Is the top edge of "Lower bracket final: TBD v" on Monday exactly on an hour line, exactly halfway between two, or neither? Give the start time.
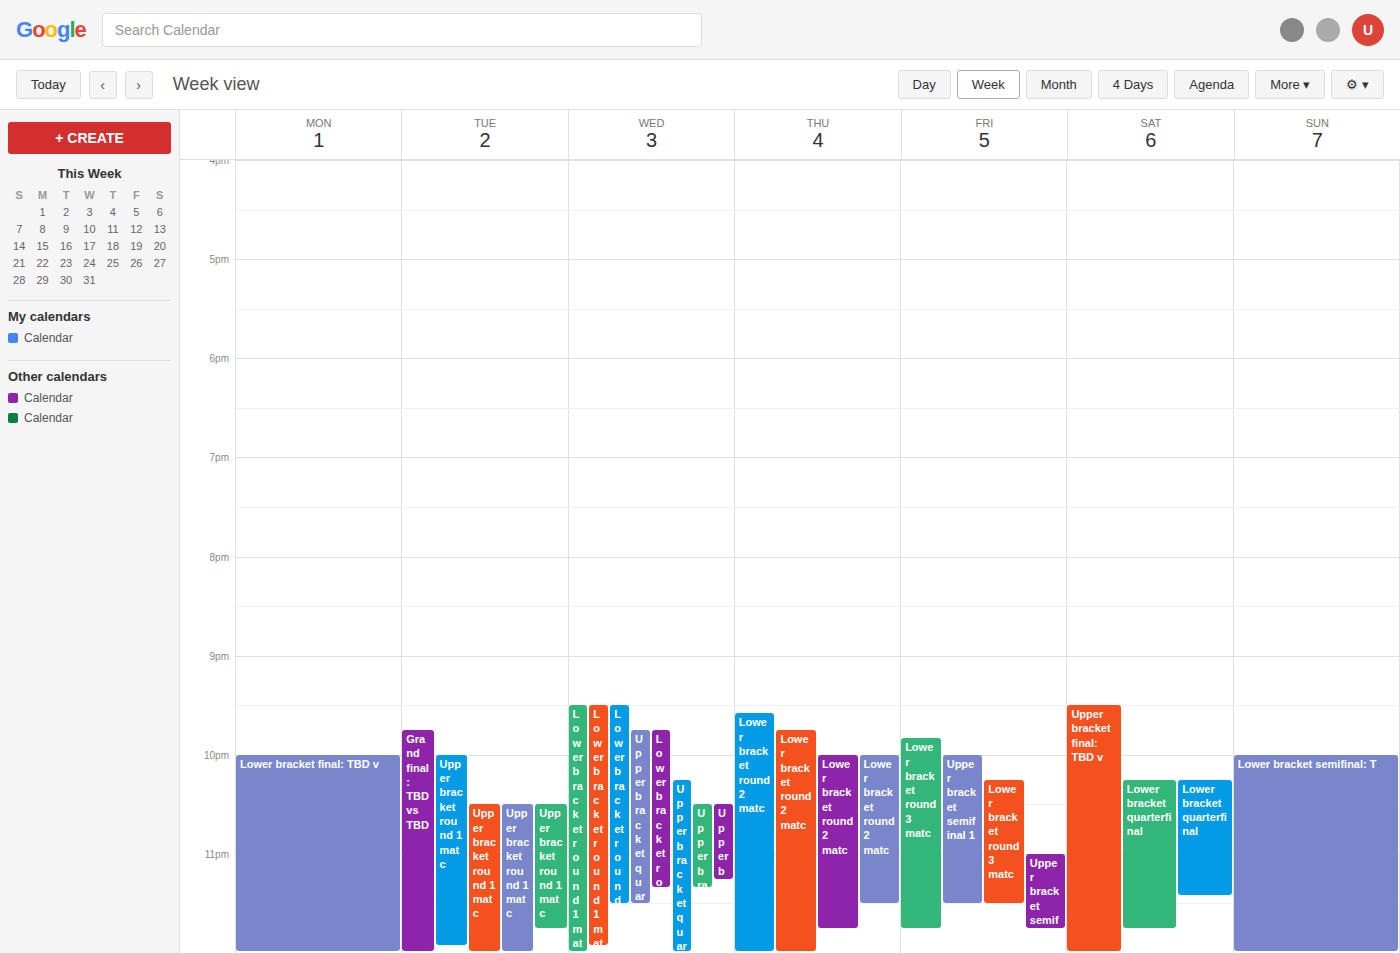
10:00 PM -- exactly on the 10 PM line.